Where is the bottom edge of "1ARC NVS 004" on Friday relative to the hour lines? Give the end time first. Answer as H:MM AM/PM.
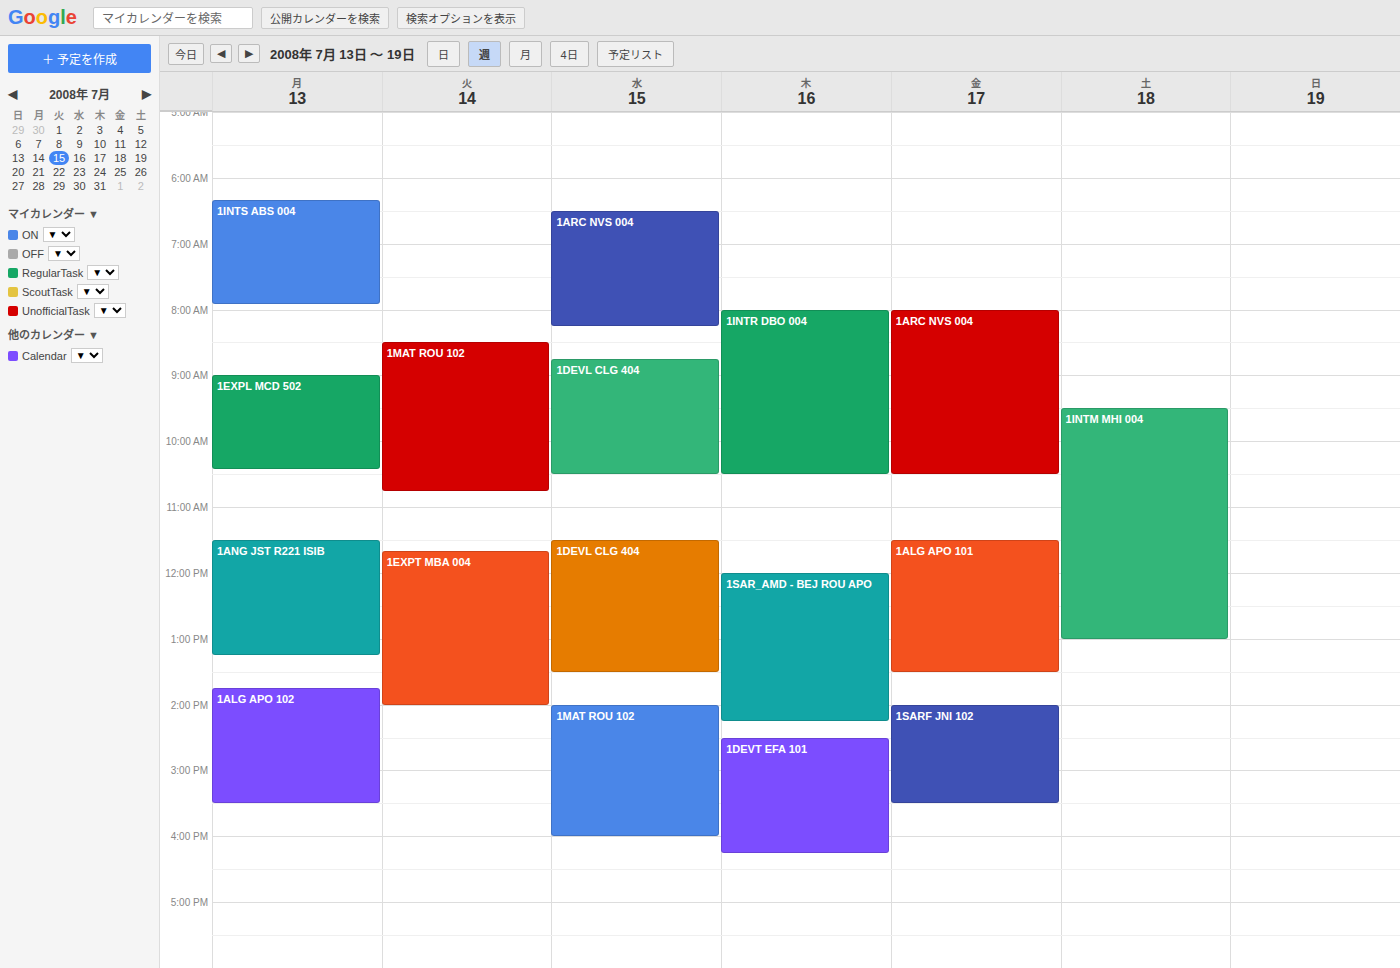
10:30 AM -- halfway between the 10 AM and 11 AM lines.